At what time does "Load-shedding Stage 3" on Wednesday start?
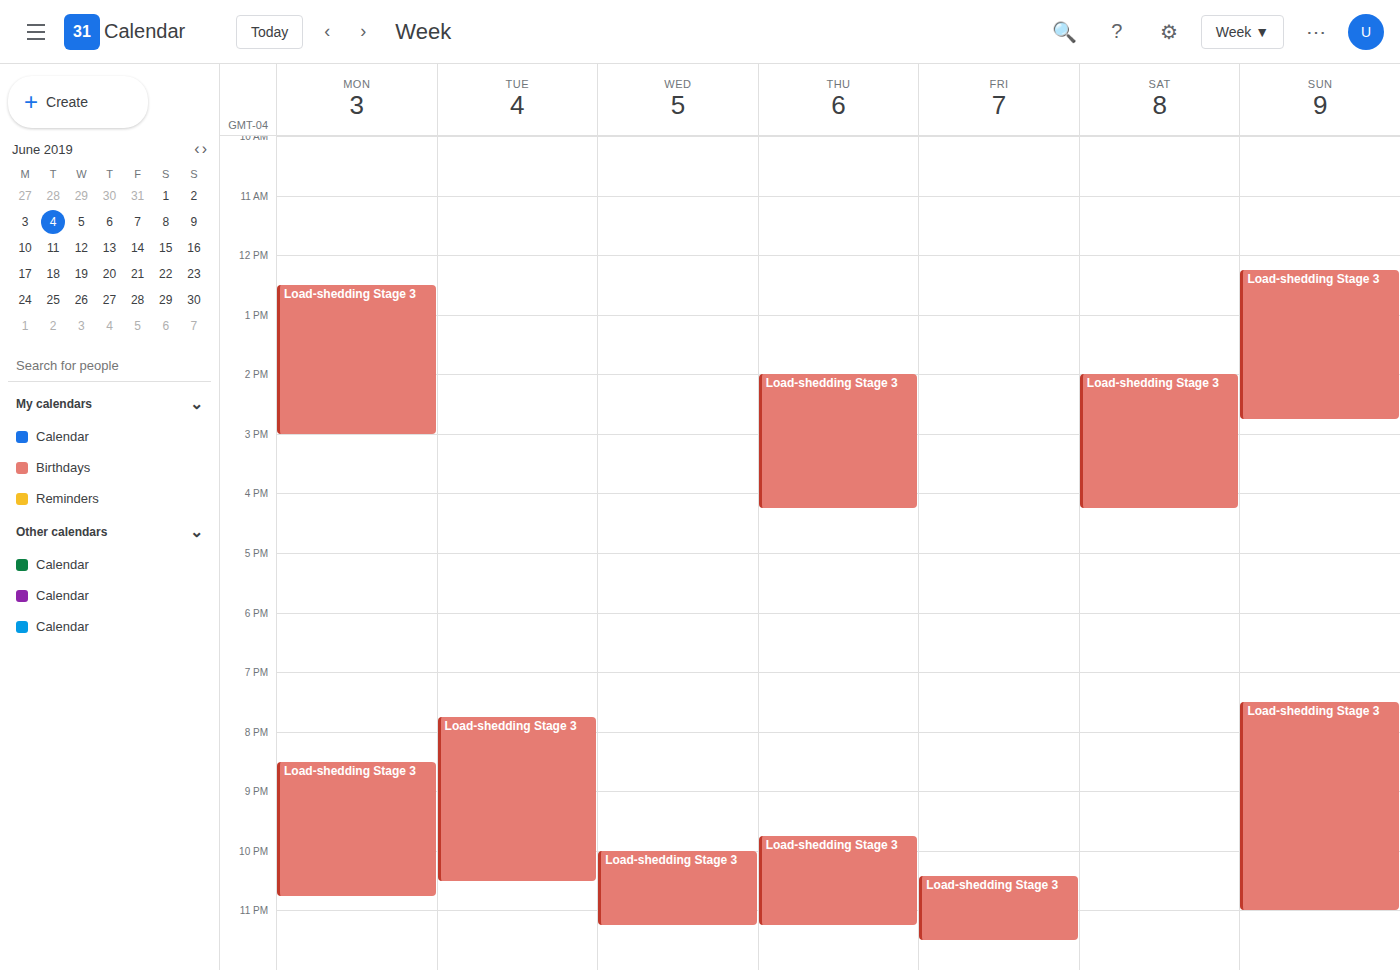
10:00 PM